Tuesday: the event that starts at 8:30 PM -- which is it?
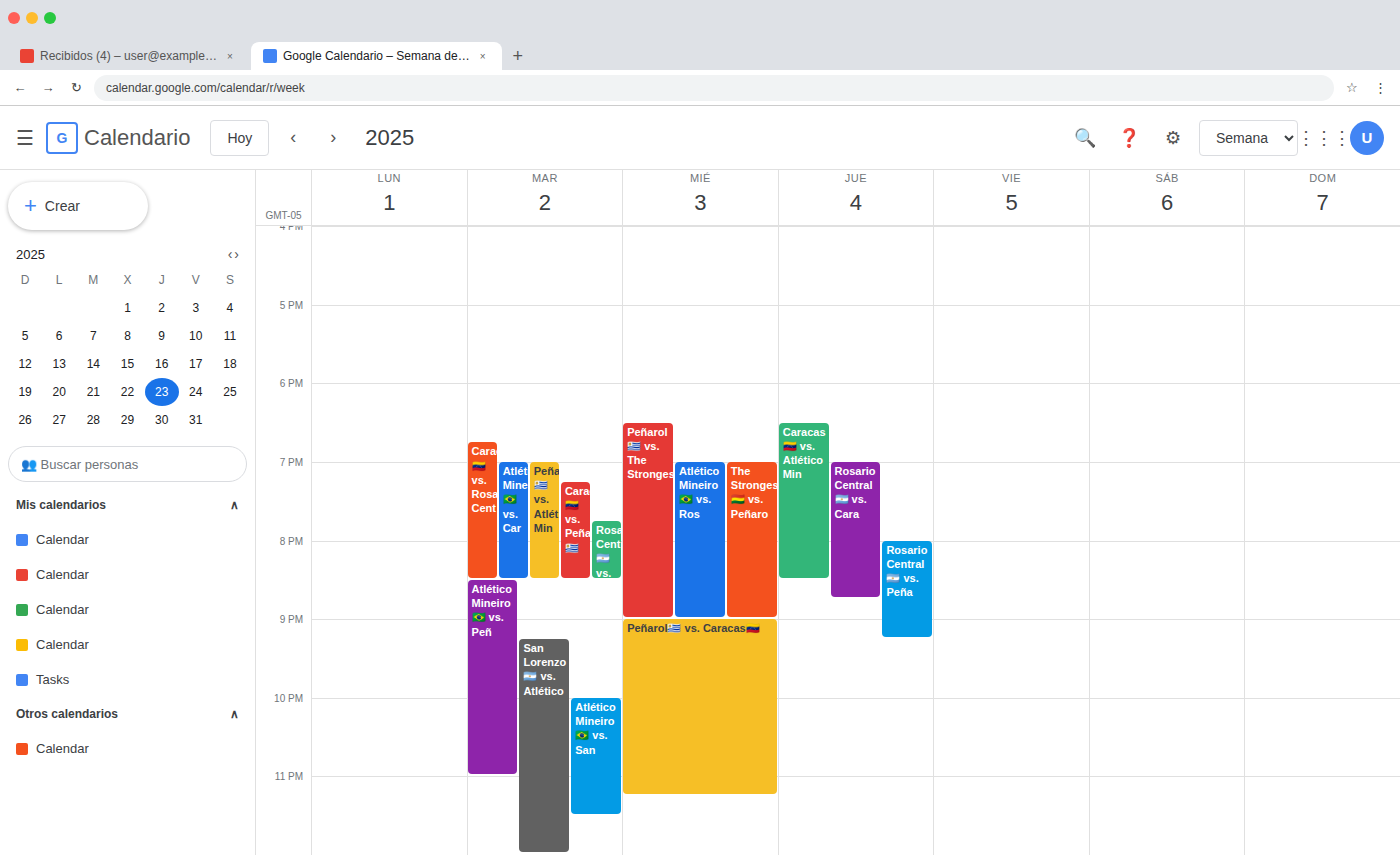
"Atlético Mineiro🇧🇷 vs. Peñ"